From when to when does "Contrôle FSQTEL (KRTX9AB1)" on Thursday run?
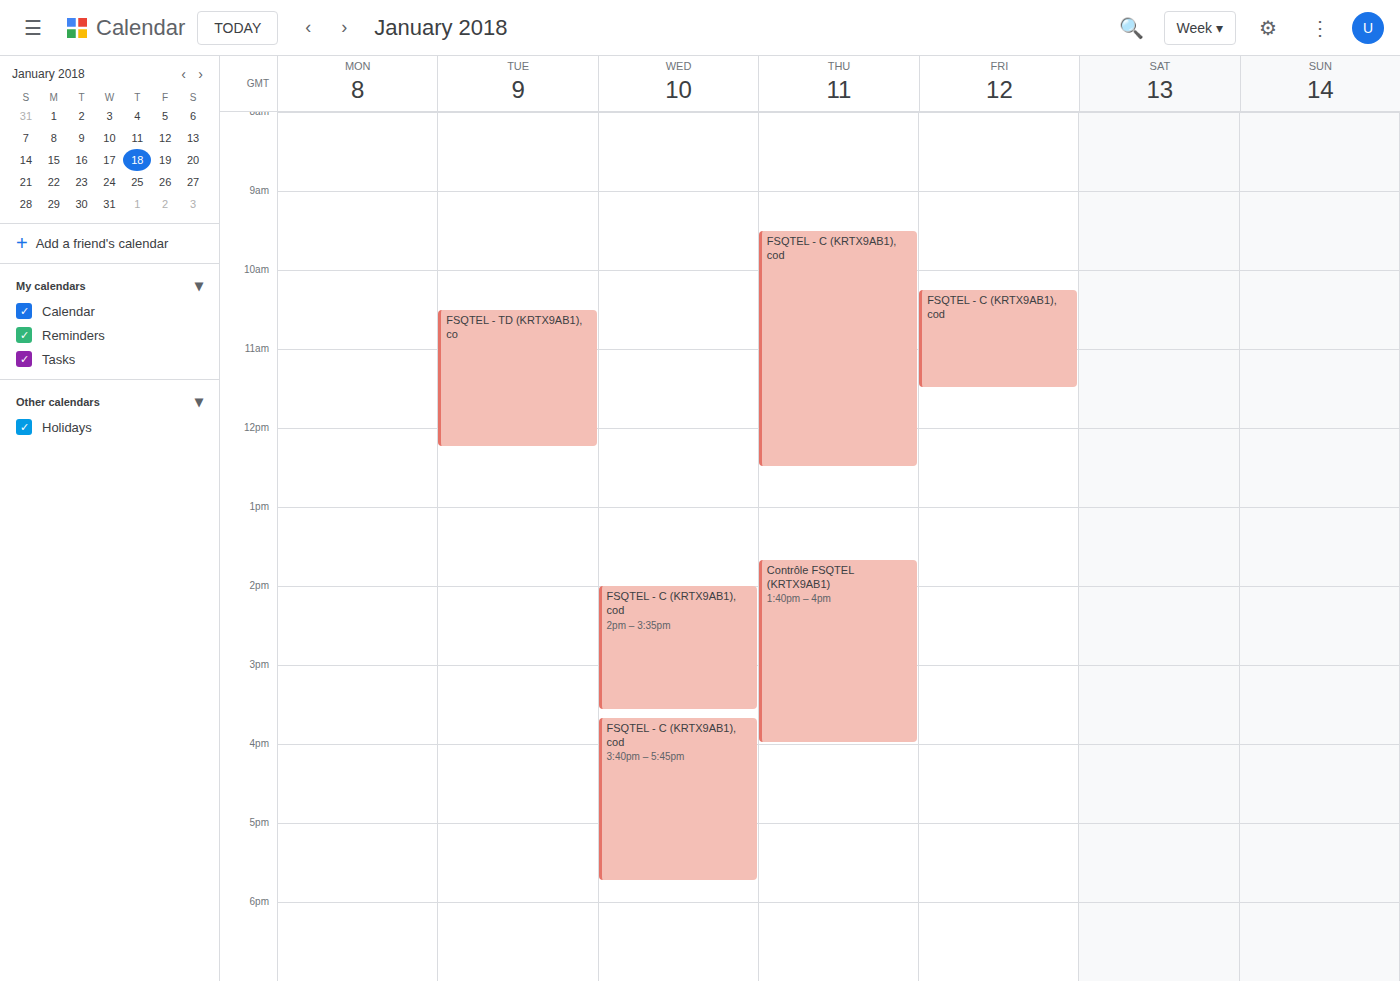
13:40 to 16:00